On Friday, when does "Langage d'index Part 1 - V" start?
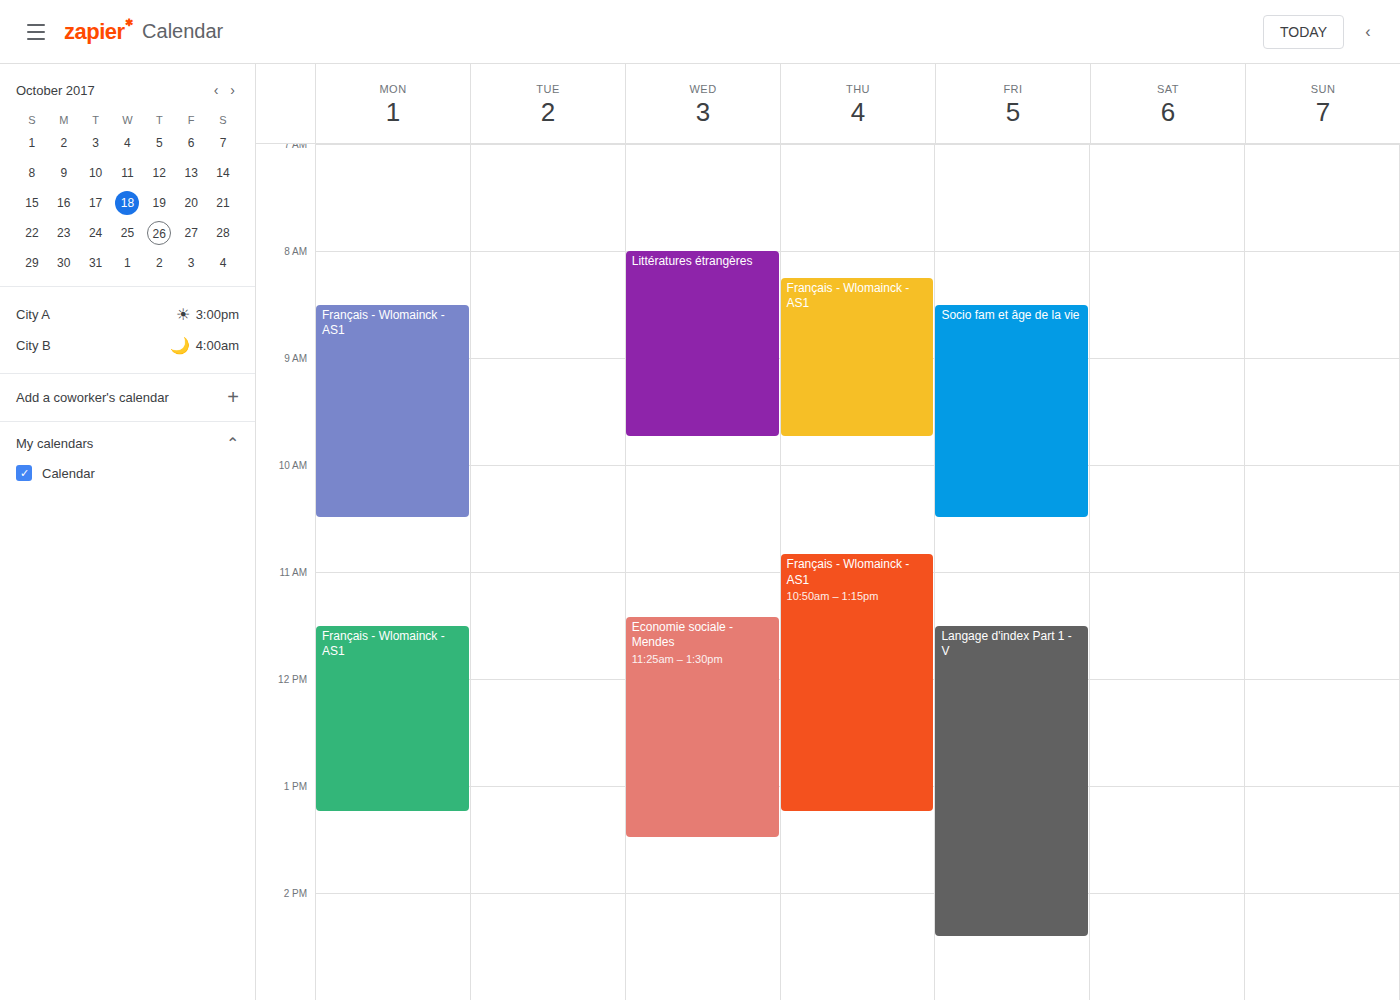
11:30 AM